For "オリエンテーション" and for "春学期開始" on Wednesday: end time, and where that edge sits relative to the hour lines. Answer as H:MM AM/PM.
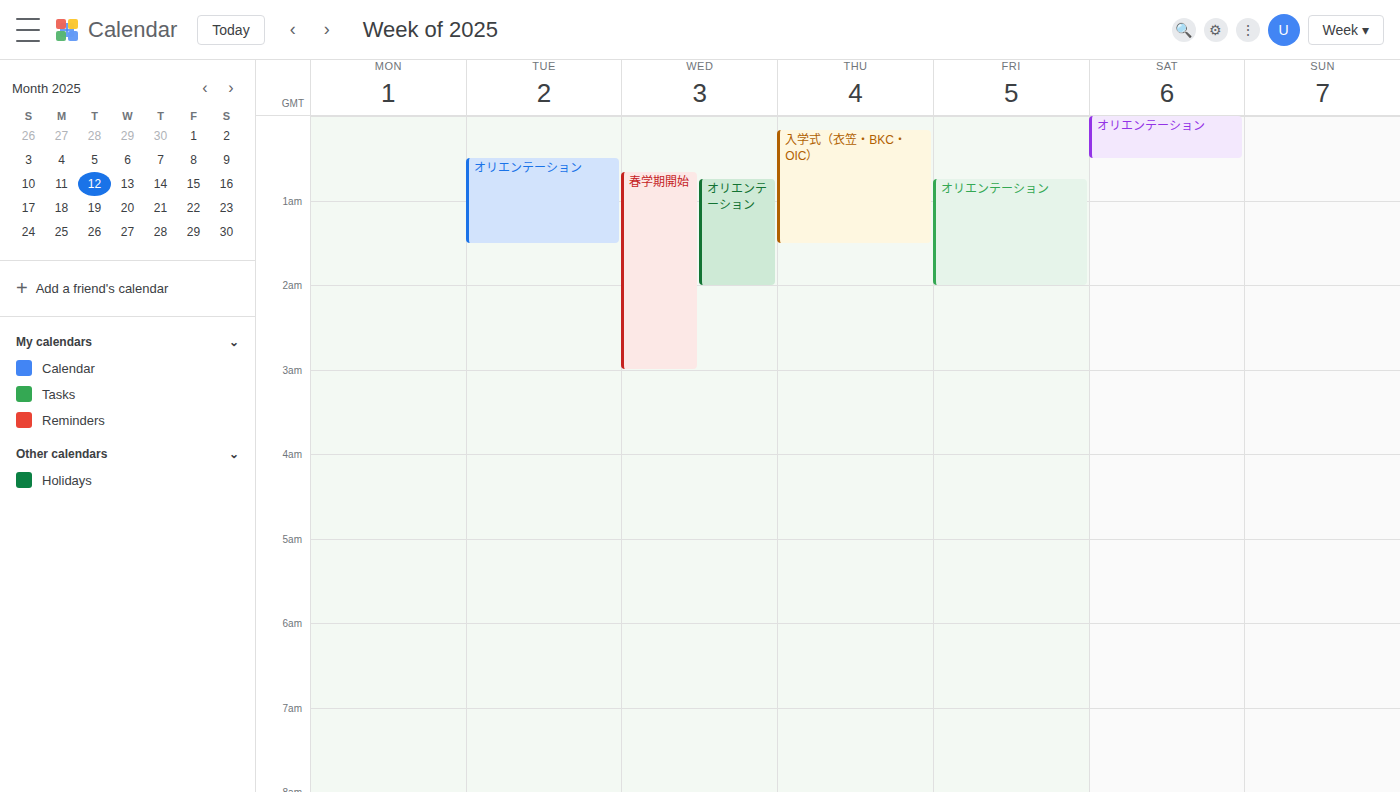
"オリエンテーション": 2:00 AM, exactly on the 2 AM line. "春学期開始": 3:00 AM, exactly on the 3 AM line.